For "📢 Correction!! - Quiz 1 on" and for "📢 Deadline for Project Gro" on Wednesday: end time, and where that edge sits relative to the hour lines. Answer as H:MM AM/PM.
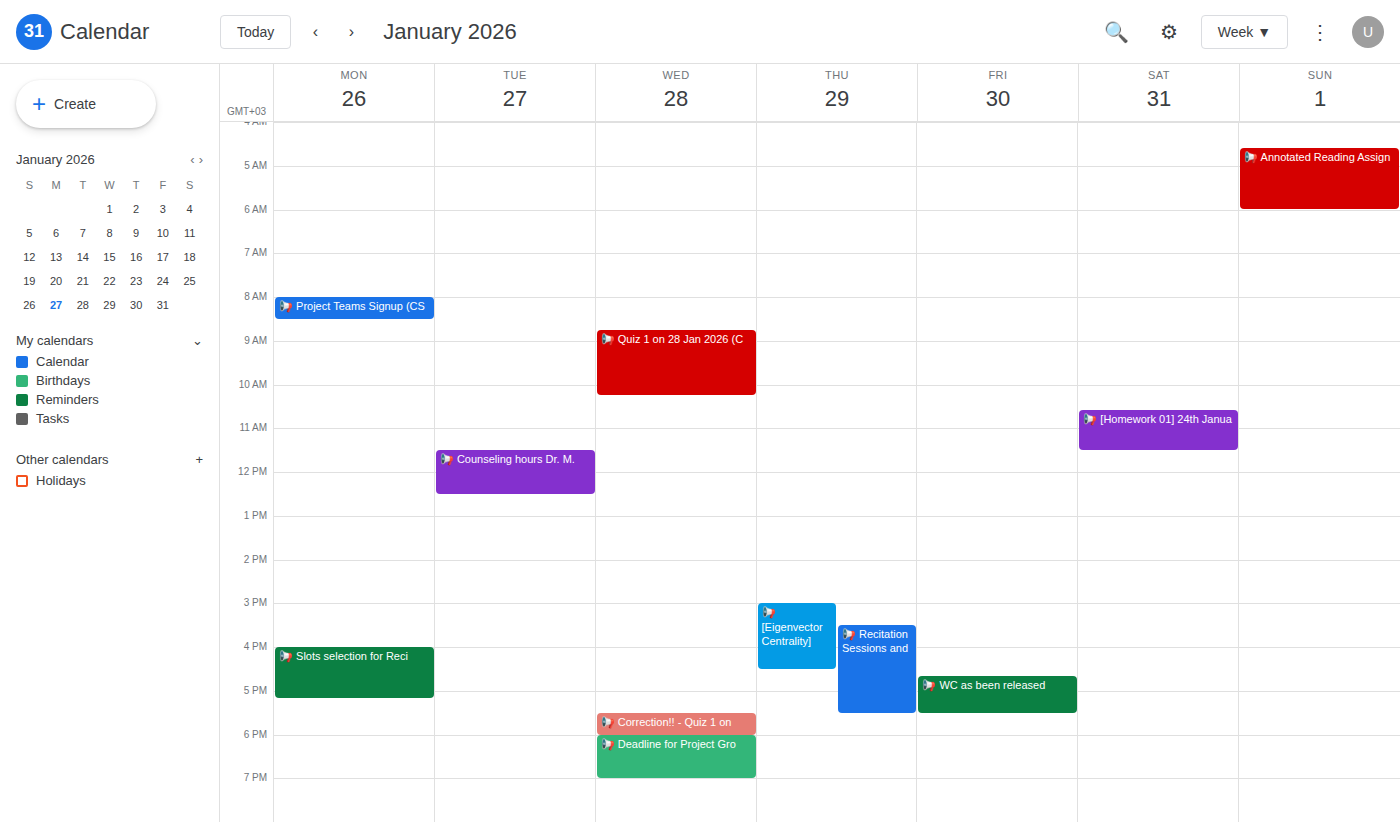
"📢 Correction!! - Quiz 1 on": 6:00 PM, exactly on the 6 PM line. "📢 Deadline for Project Gro": 7:00 PM, exactly on the 7 PM line.